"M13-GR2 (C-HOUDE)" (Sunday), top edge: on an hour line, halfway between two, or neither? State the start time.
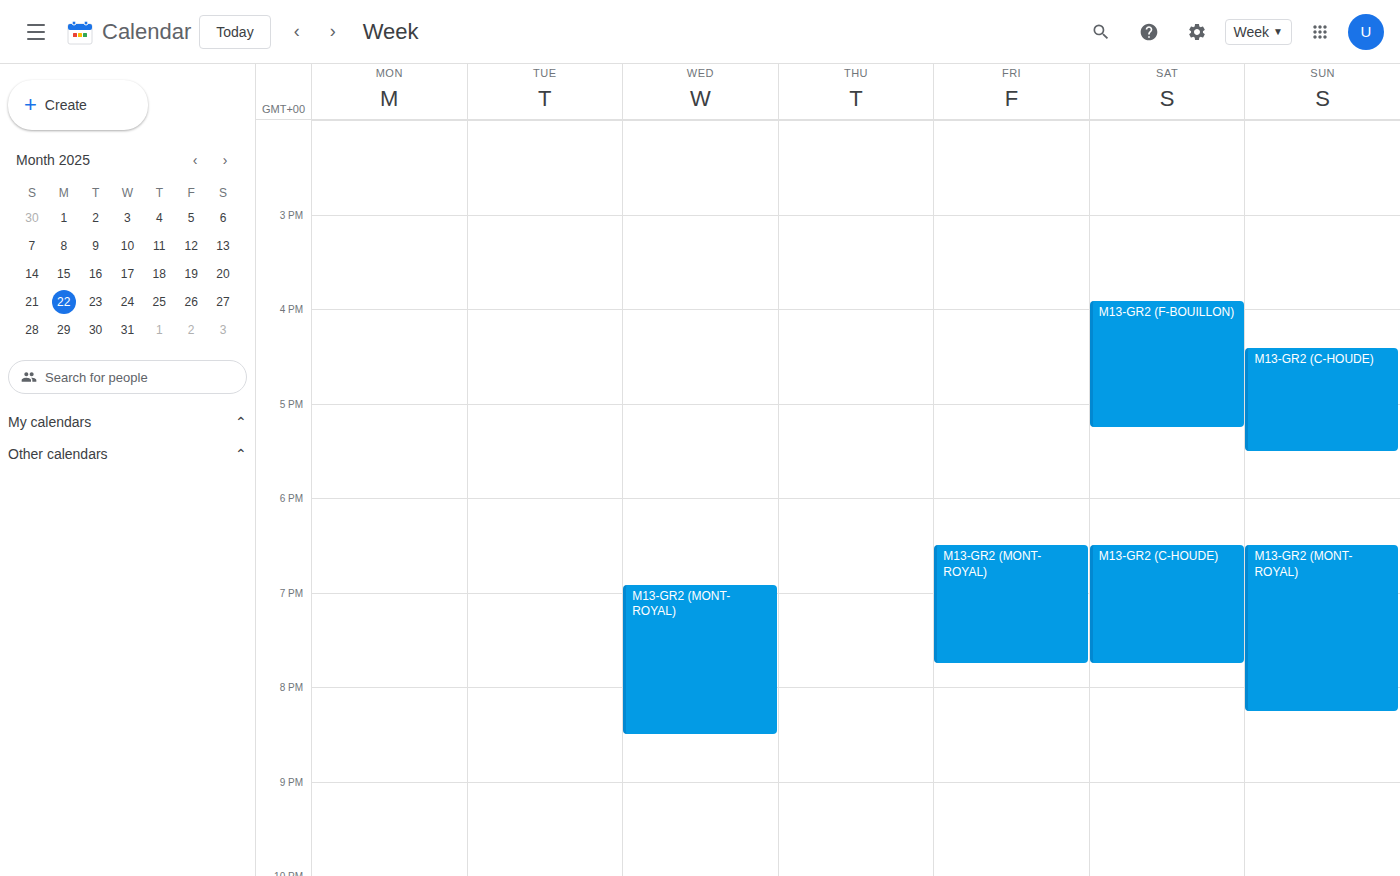
4:25 PM -- neither: 25 minutes below the 4 PM line and 35 minutes above the 5 PM line.